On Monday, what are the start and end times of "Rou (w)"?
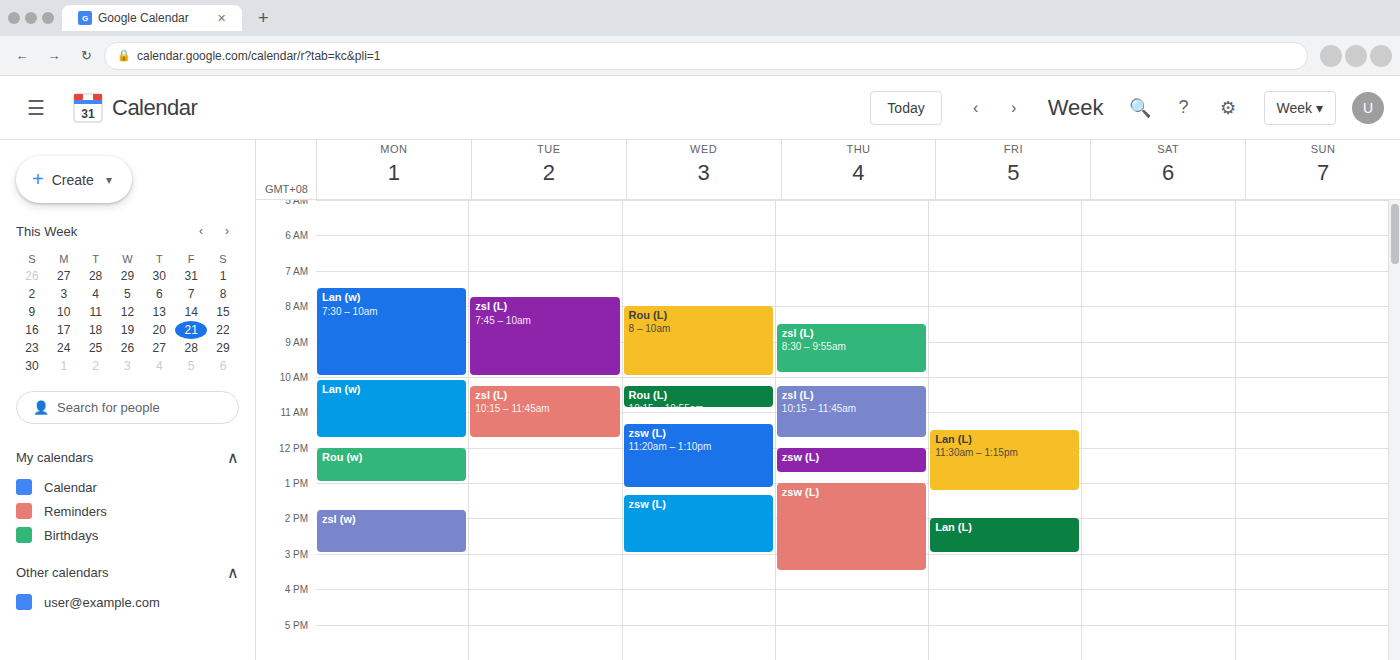
12:00 PM to 1:00 PM